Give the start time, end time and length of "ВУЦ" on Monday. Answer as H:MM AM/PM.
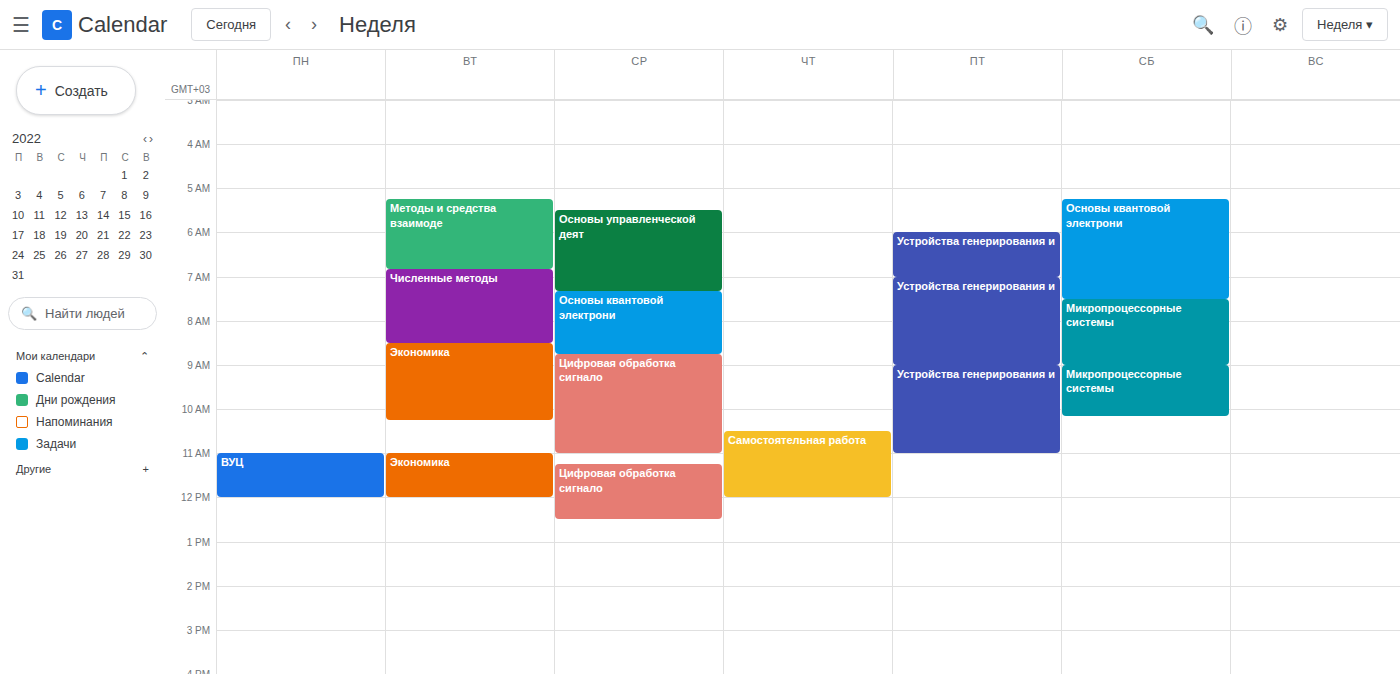
11:00 AM to 12:00 PM, 1 hour